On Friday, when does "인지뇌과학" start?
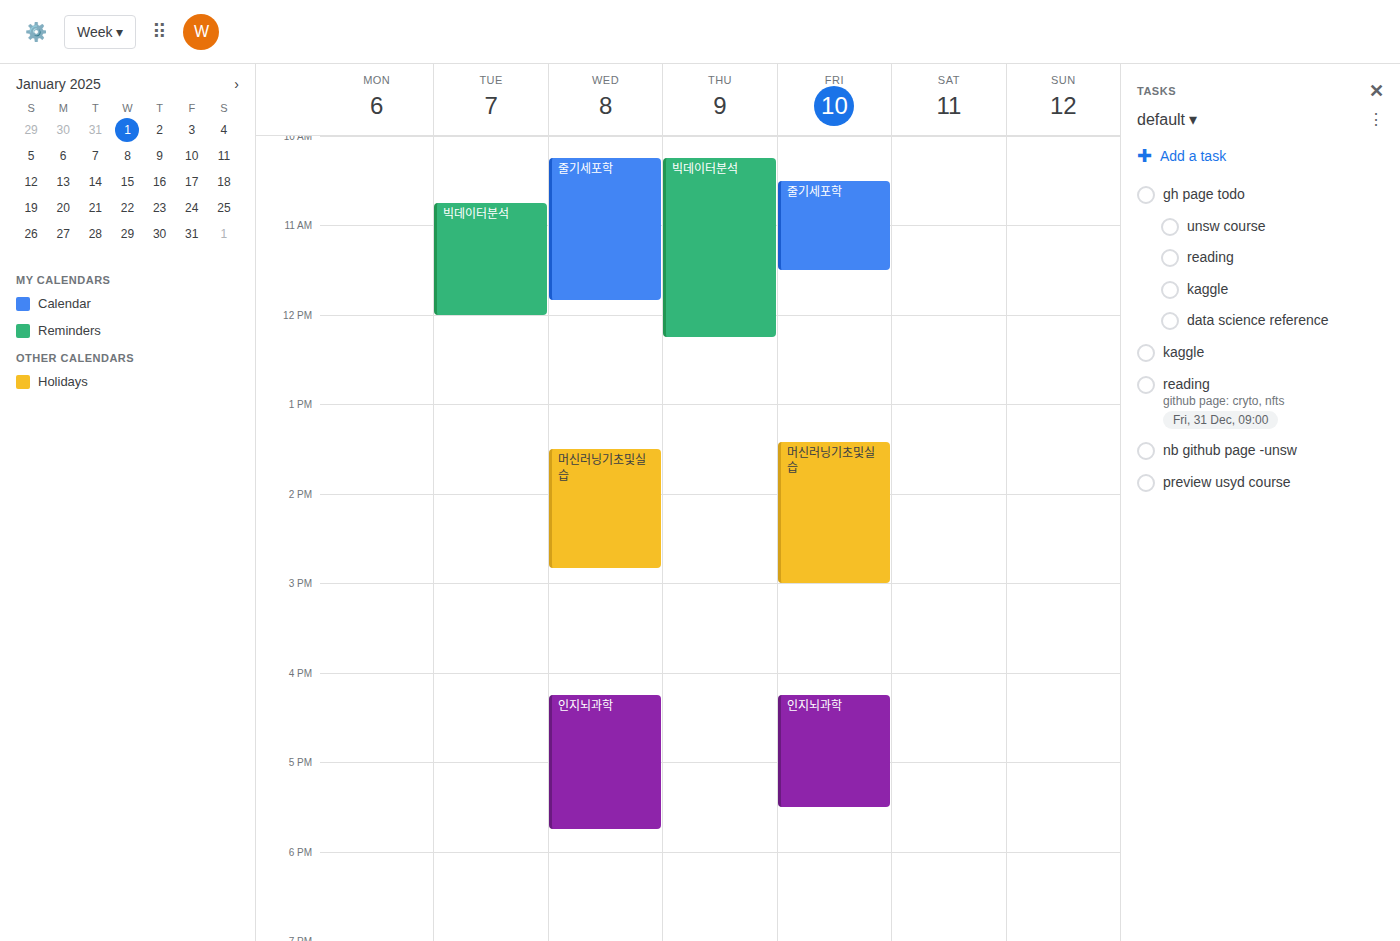
4:15 PM